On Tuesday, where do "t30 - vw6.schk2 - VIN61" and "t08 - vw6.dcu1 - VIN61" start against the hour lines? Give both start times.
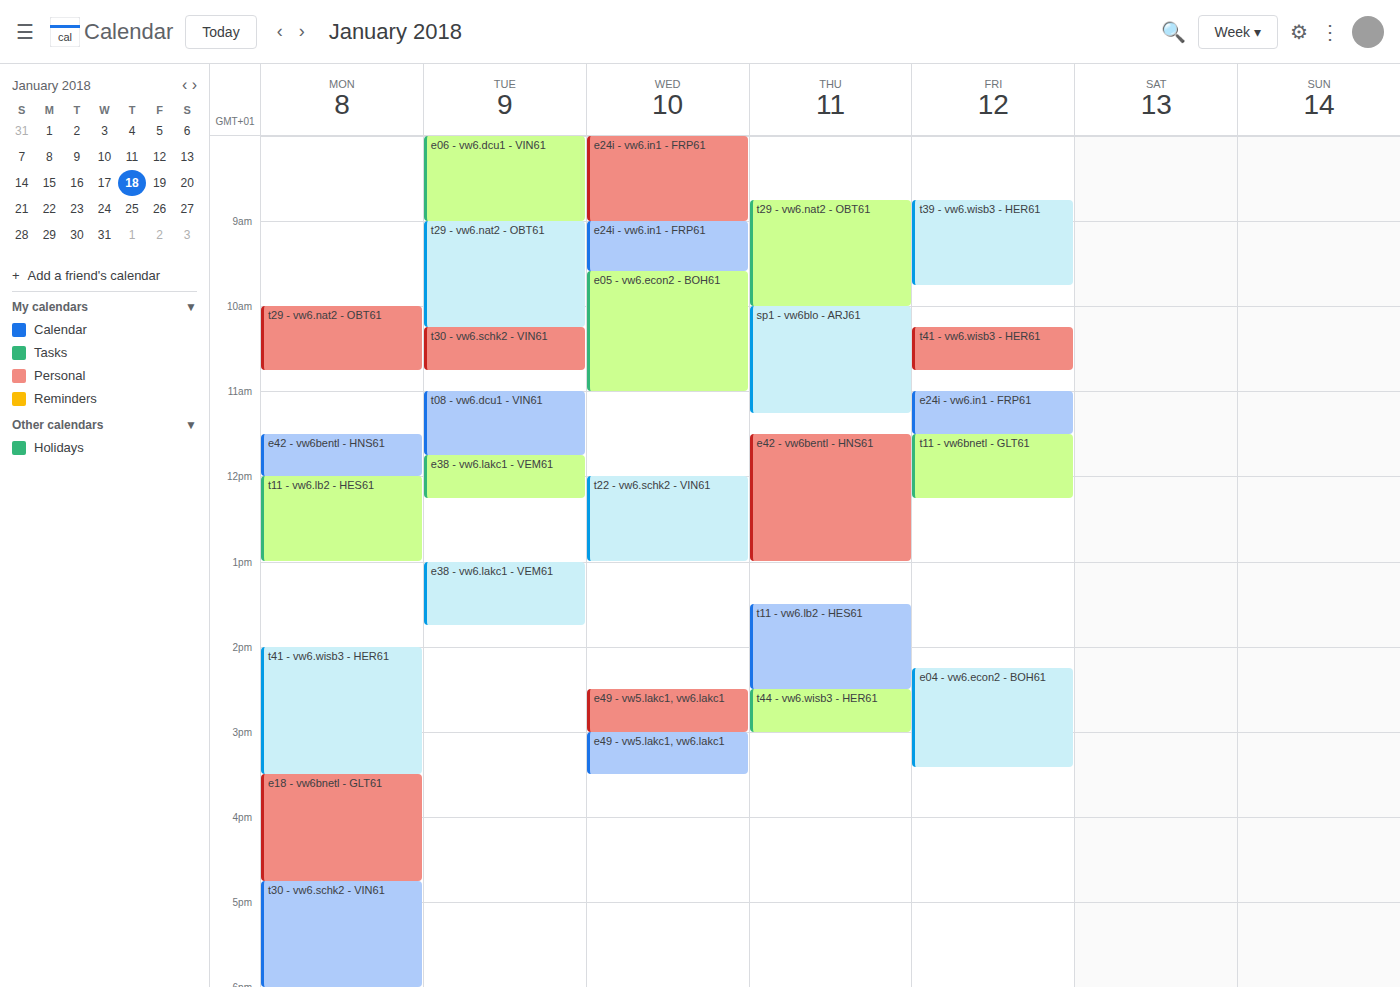
"t30 - vw6.schk2 - VIN61": 10:15 AM, neither: a quarter of the way from the 10 AM line to the 11 AM line. "t08 - vw6.dcu1 - VIN61": 11:00 AM, exactly on the 11 AM line.